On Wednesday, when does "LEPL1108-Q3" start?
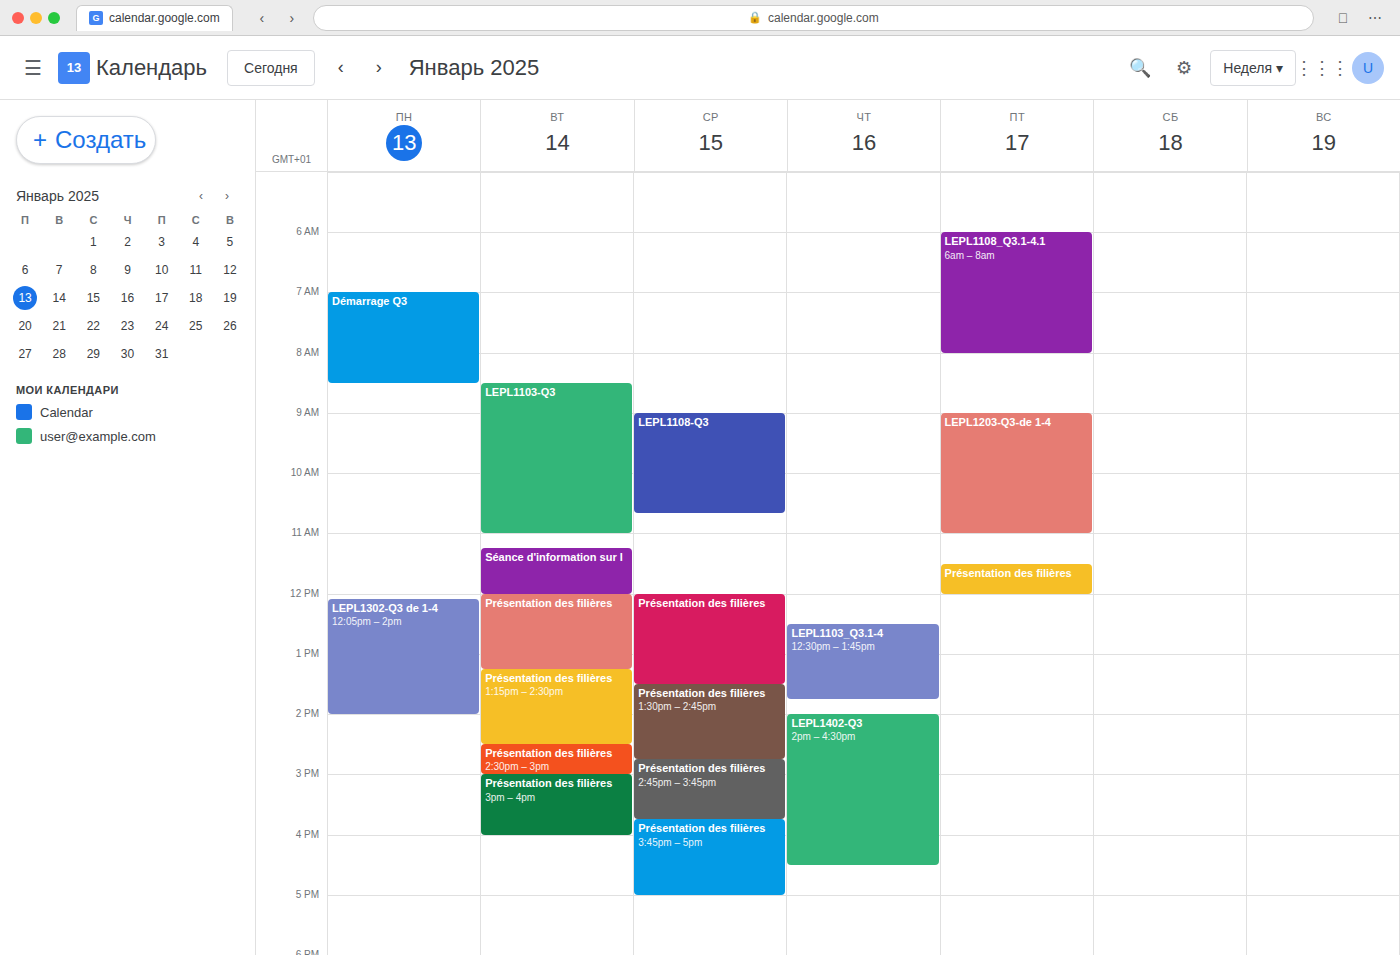
9:00 AM